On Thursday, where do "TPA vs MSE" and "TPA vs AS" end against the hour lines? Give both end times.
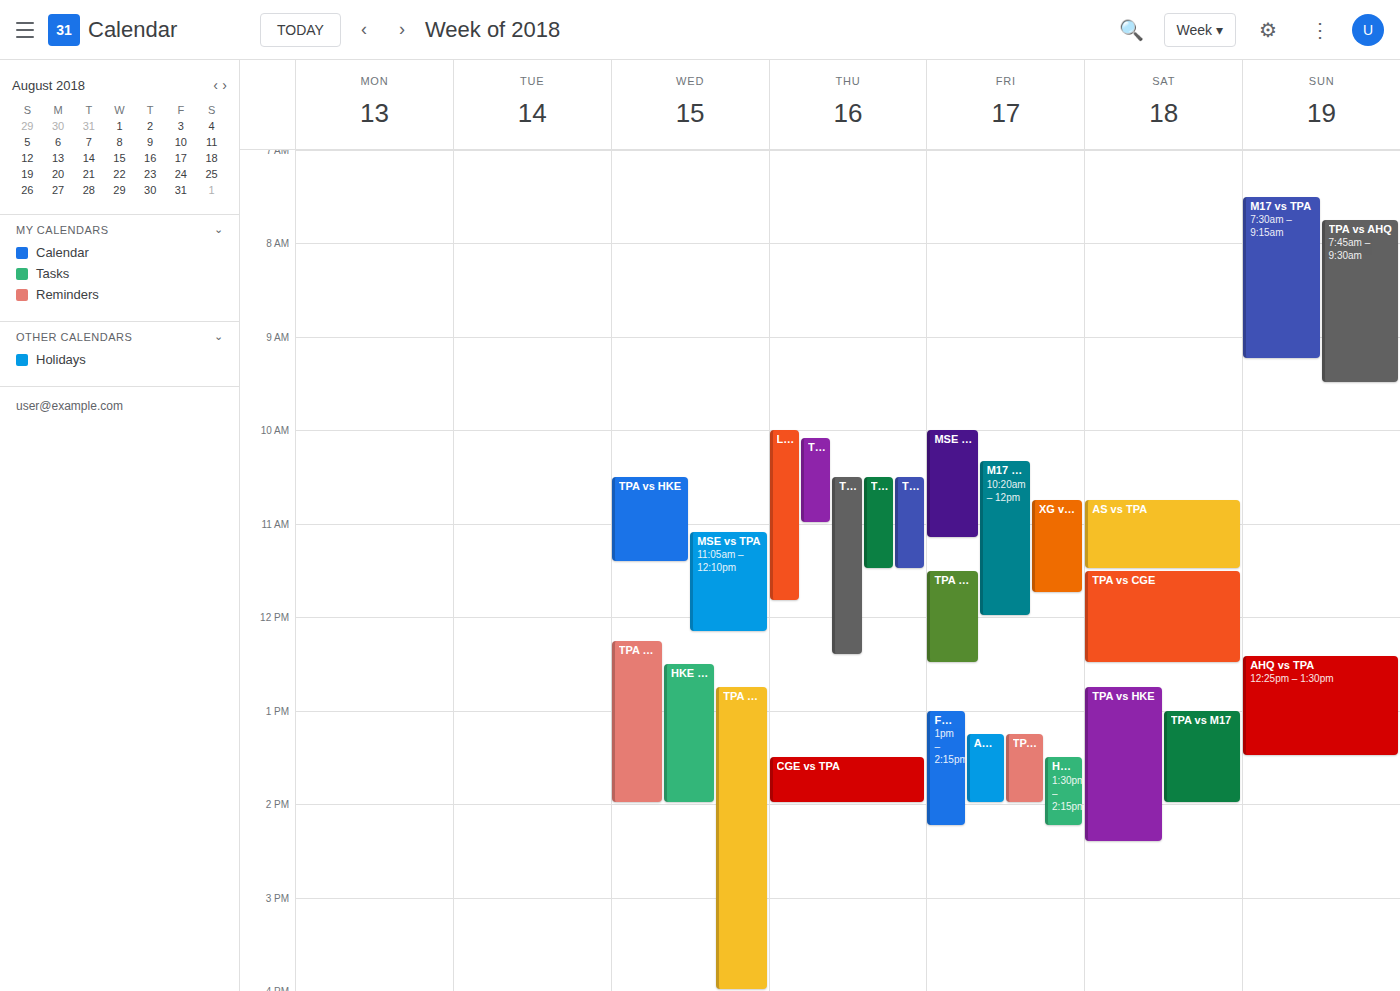
"TPA vs MSE": 11:30 AM, halfway between the 11 AM and 12 PM lines. "TPA vs AS": 11:00 AM, exactly on the 11 AM line.